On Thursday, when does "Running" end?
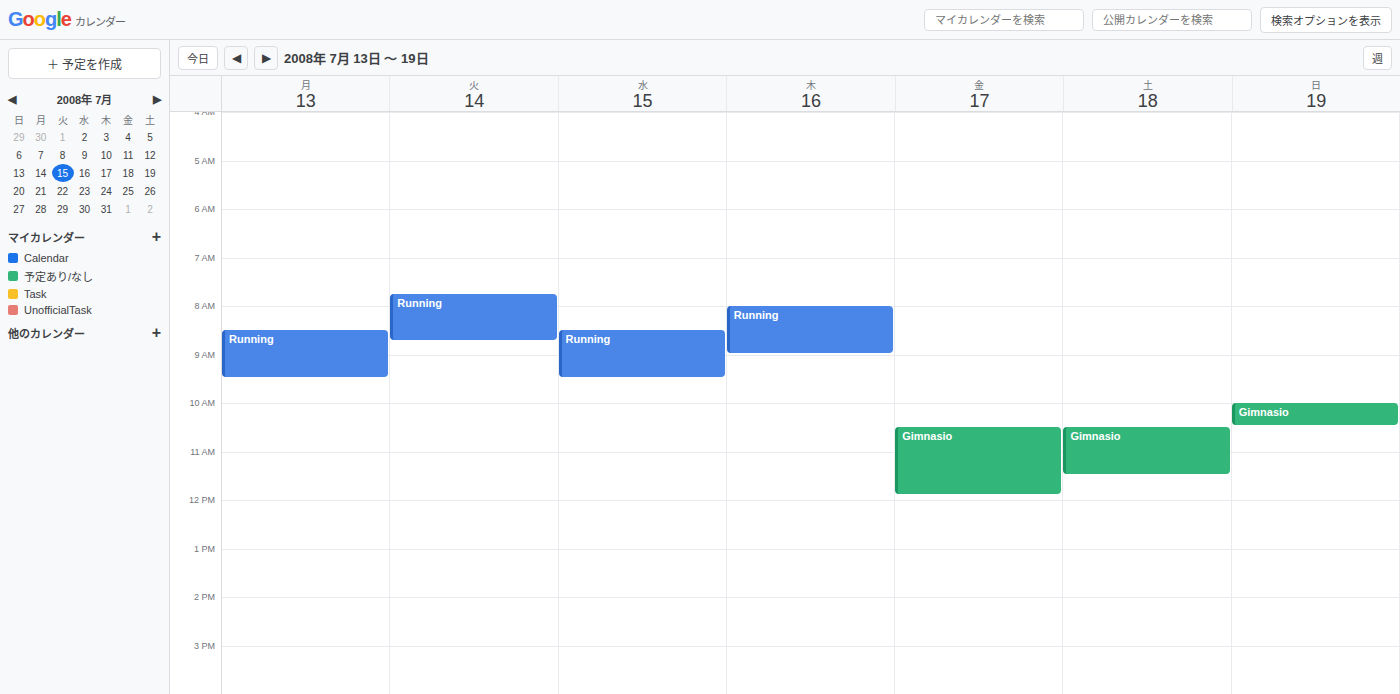
9:00 AM